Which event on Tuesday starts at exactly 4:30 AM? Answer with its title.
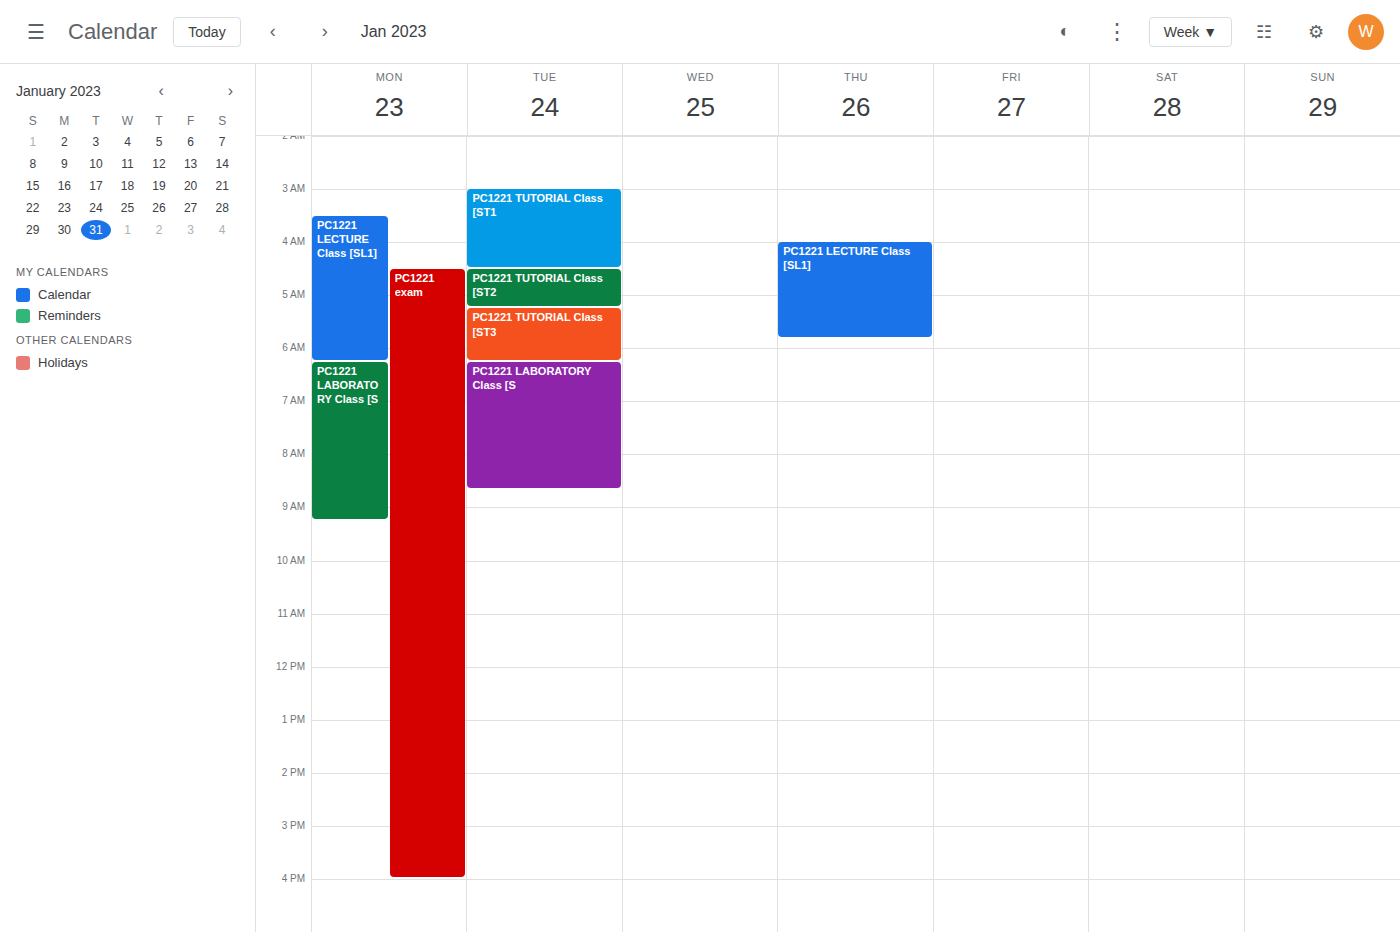
"PC1221 TUTORIAL Class [ST2"